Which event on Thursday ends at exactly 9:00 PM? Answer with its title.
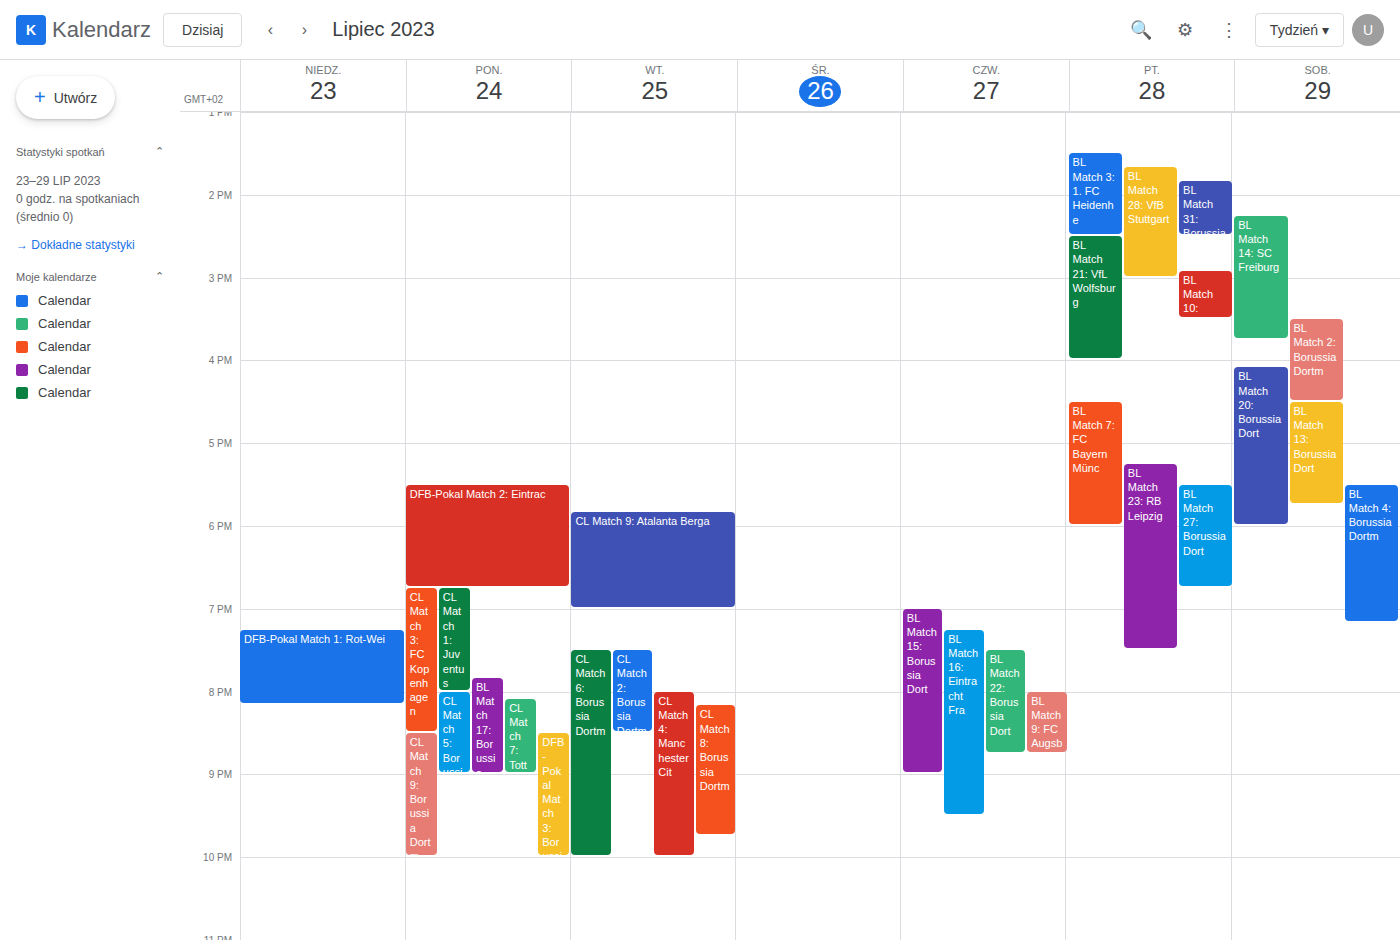
"BL Match 15: Borussia Dort"